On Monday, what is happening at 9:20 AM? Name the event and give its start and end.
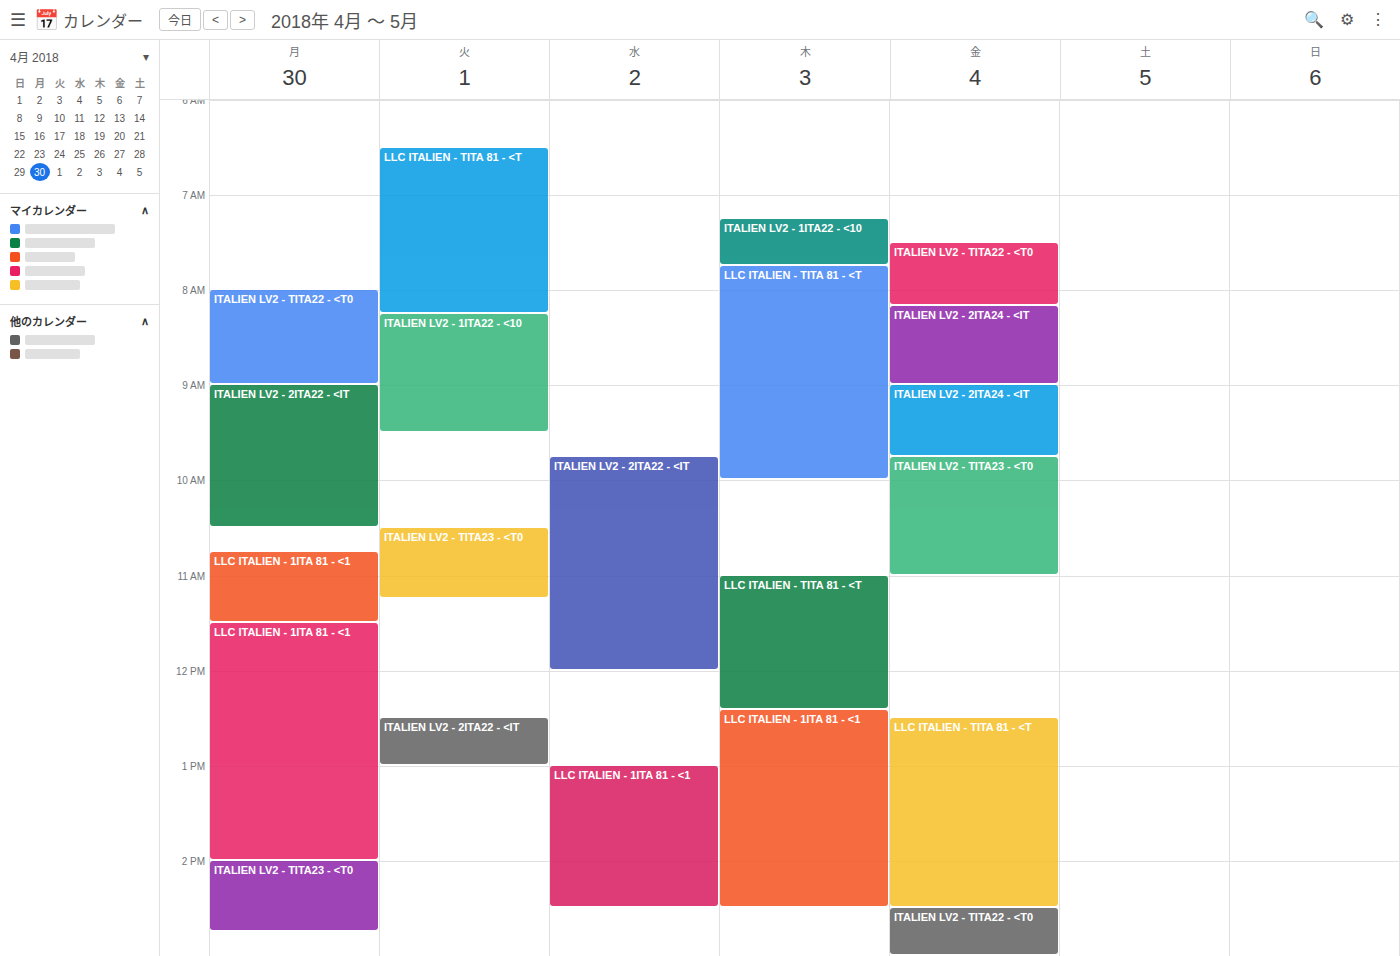
"ITALIEN LV2 - 2ITA22 - <IT", 9:00 AM to 10:30 AM